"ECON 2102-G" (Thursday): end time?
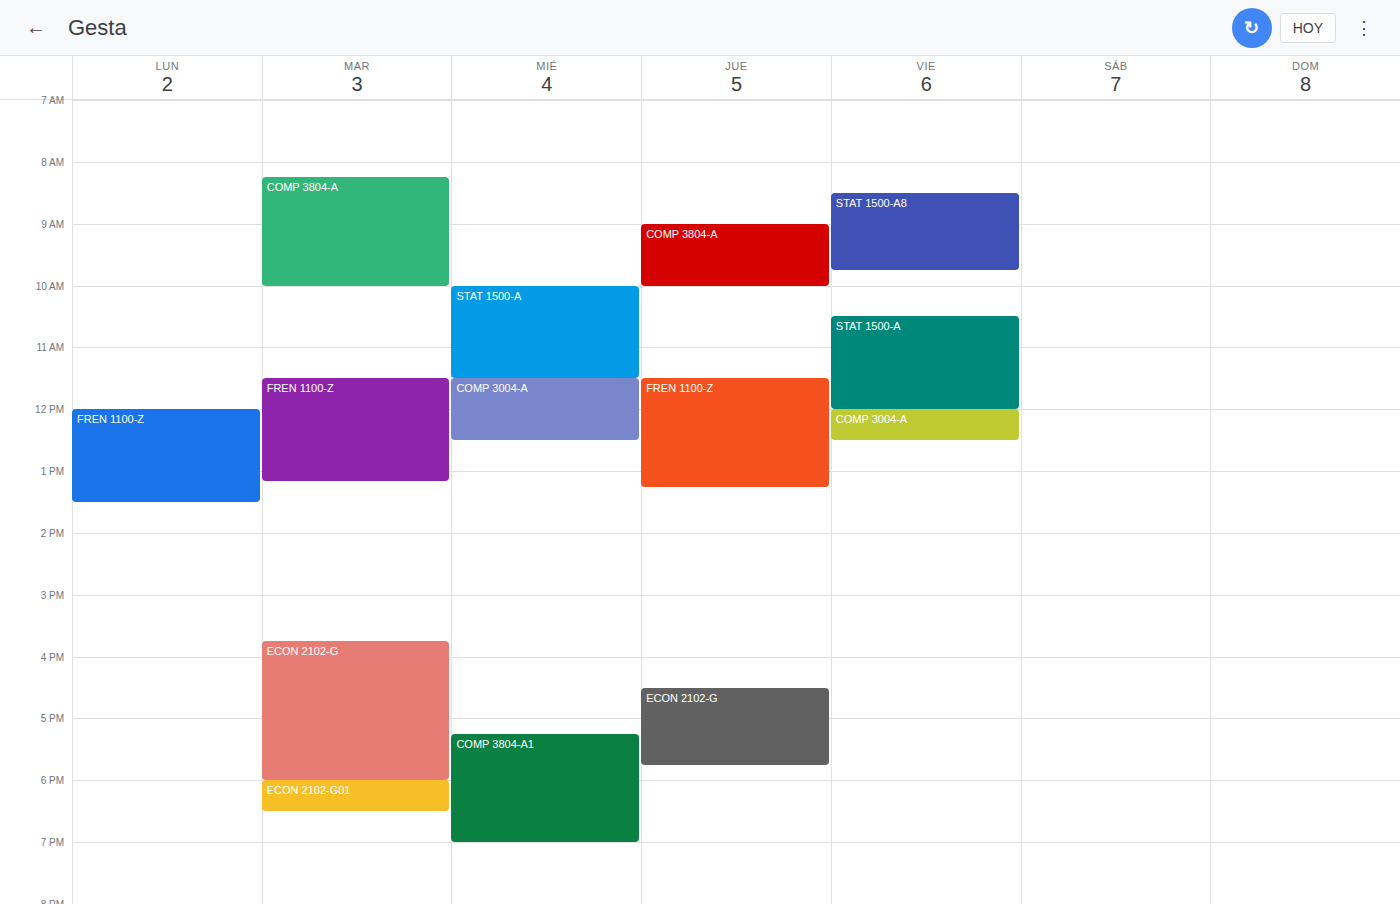
5:45 PM